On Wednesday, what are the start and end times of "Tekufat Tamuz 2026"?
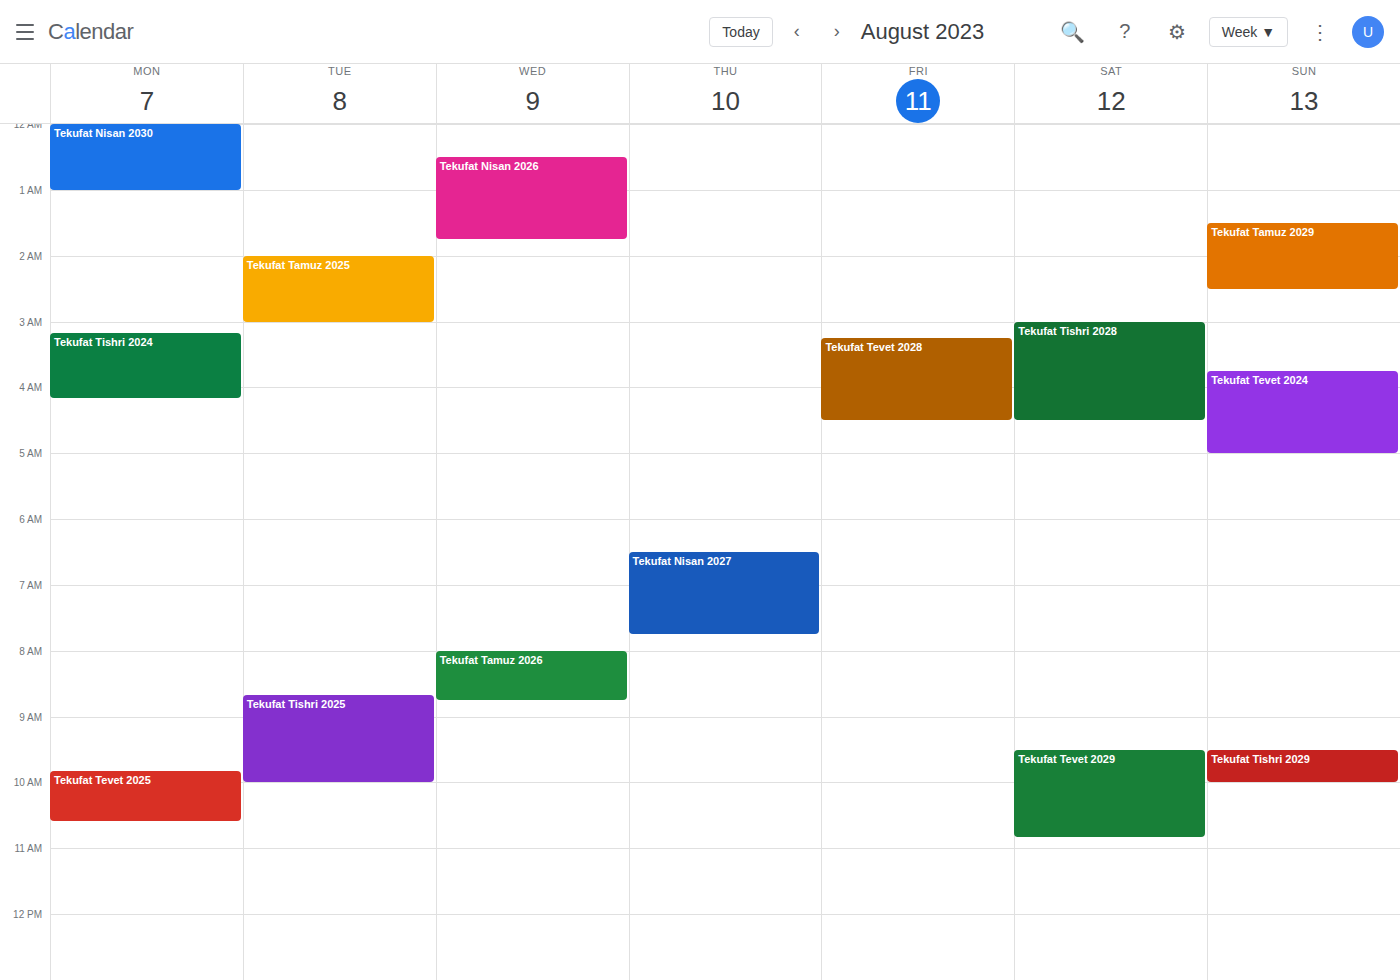
8:00 AM to 8:45 AM